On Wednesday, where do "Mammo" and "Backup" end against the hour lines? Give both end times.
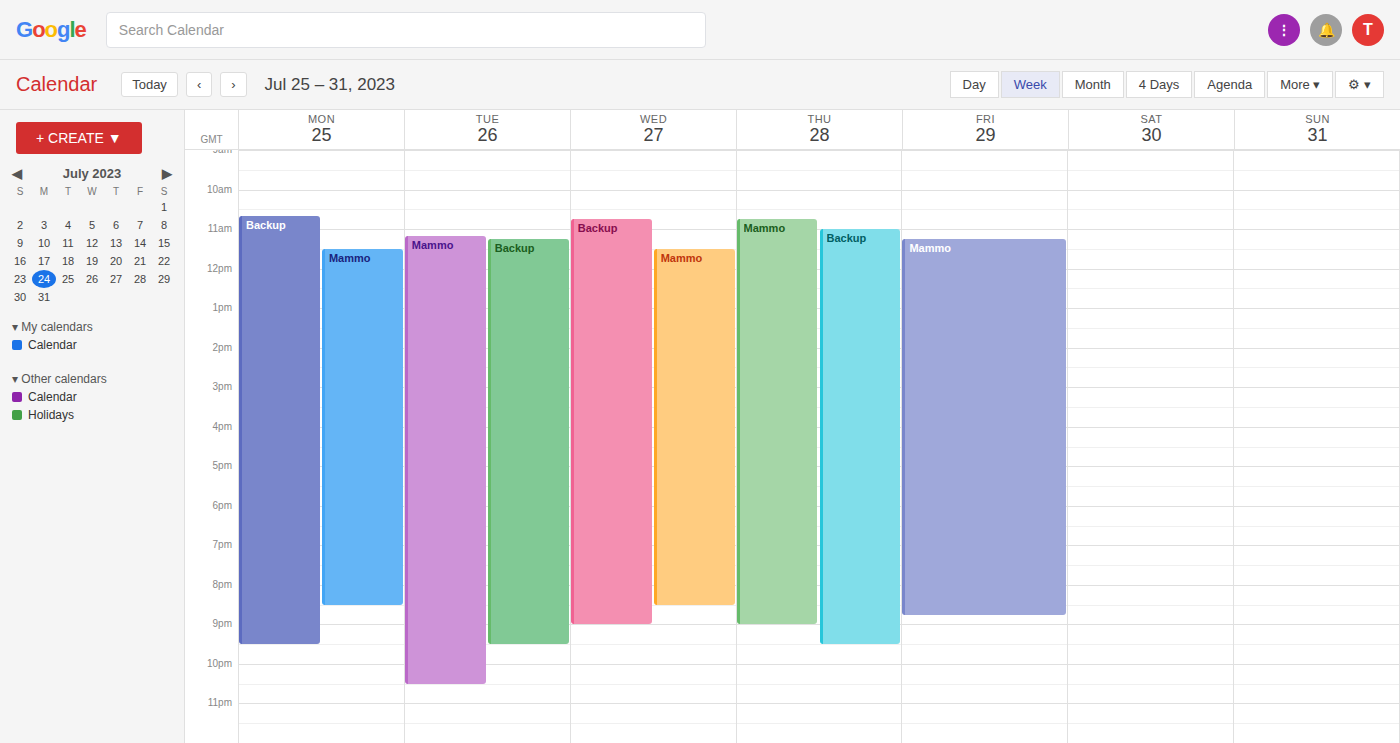
"Mammo": 8:30 PM, halfway between the 8 PM and 9 PM lines. "Backup": 9:00 PM, exactly on the 9 PM line.